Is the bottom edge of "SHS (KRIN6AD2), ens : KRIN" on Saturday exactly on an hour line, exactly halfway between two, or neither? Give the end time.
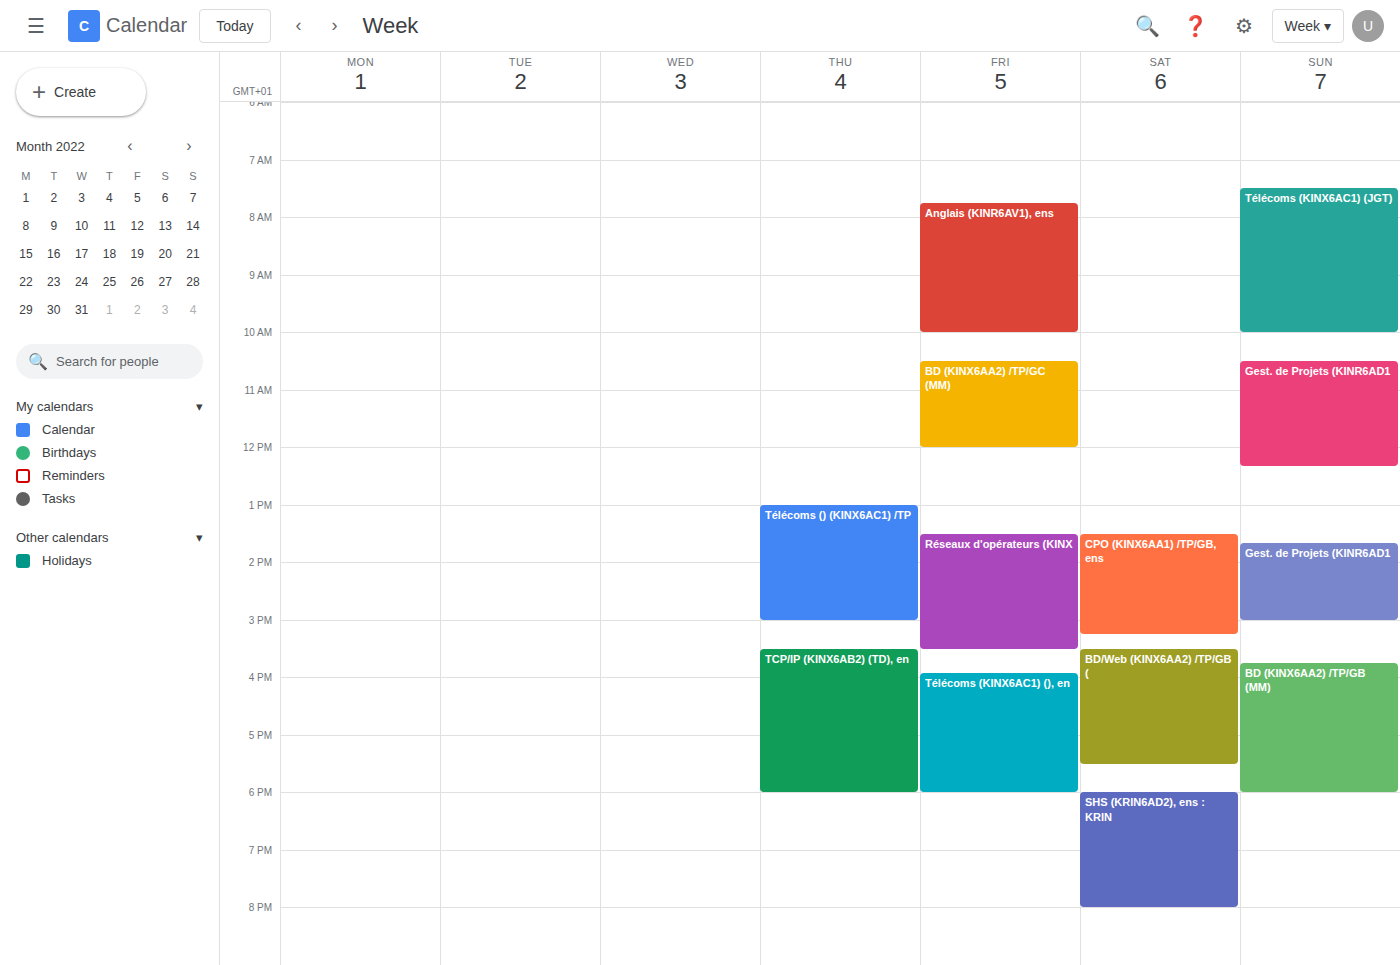
8:00 PM -- exactly on the 8 PM line.